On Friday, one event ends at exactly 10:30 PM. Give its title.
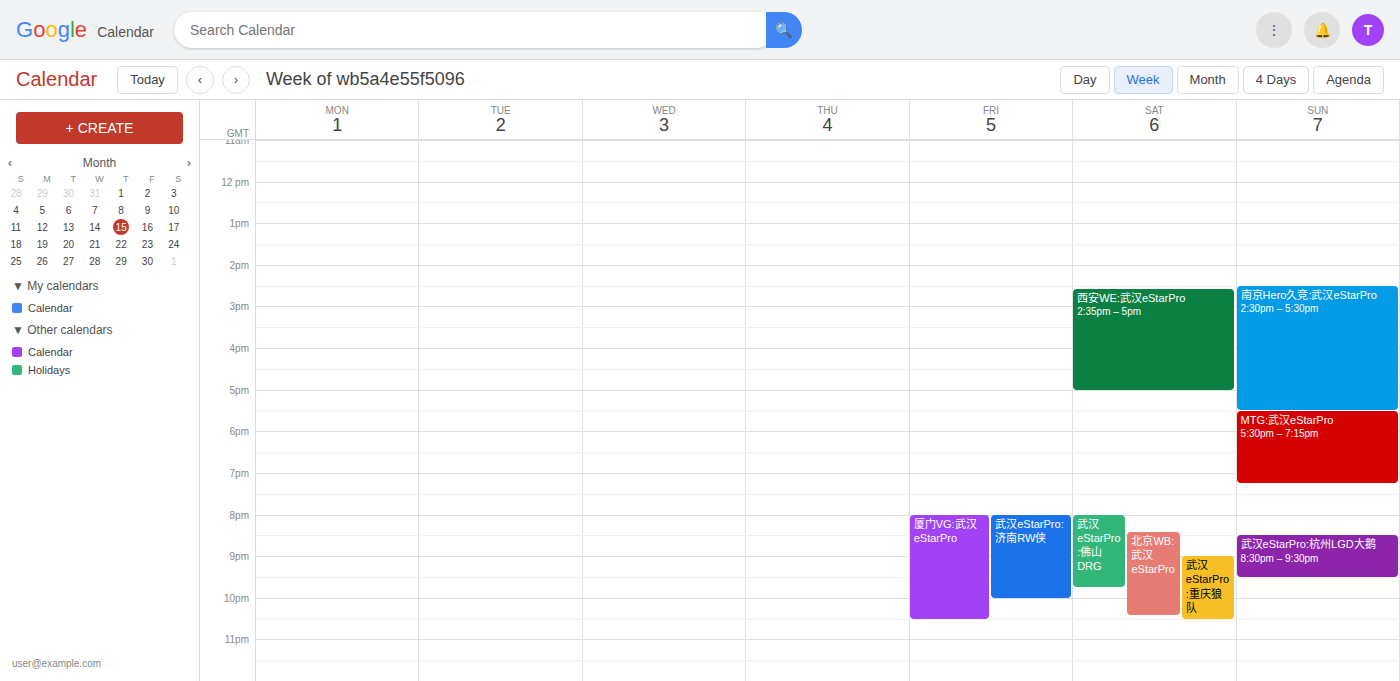
"厦门VG:武汉eStarPro"